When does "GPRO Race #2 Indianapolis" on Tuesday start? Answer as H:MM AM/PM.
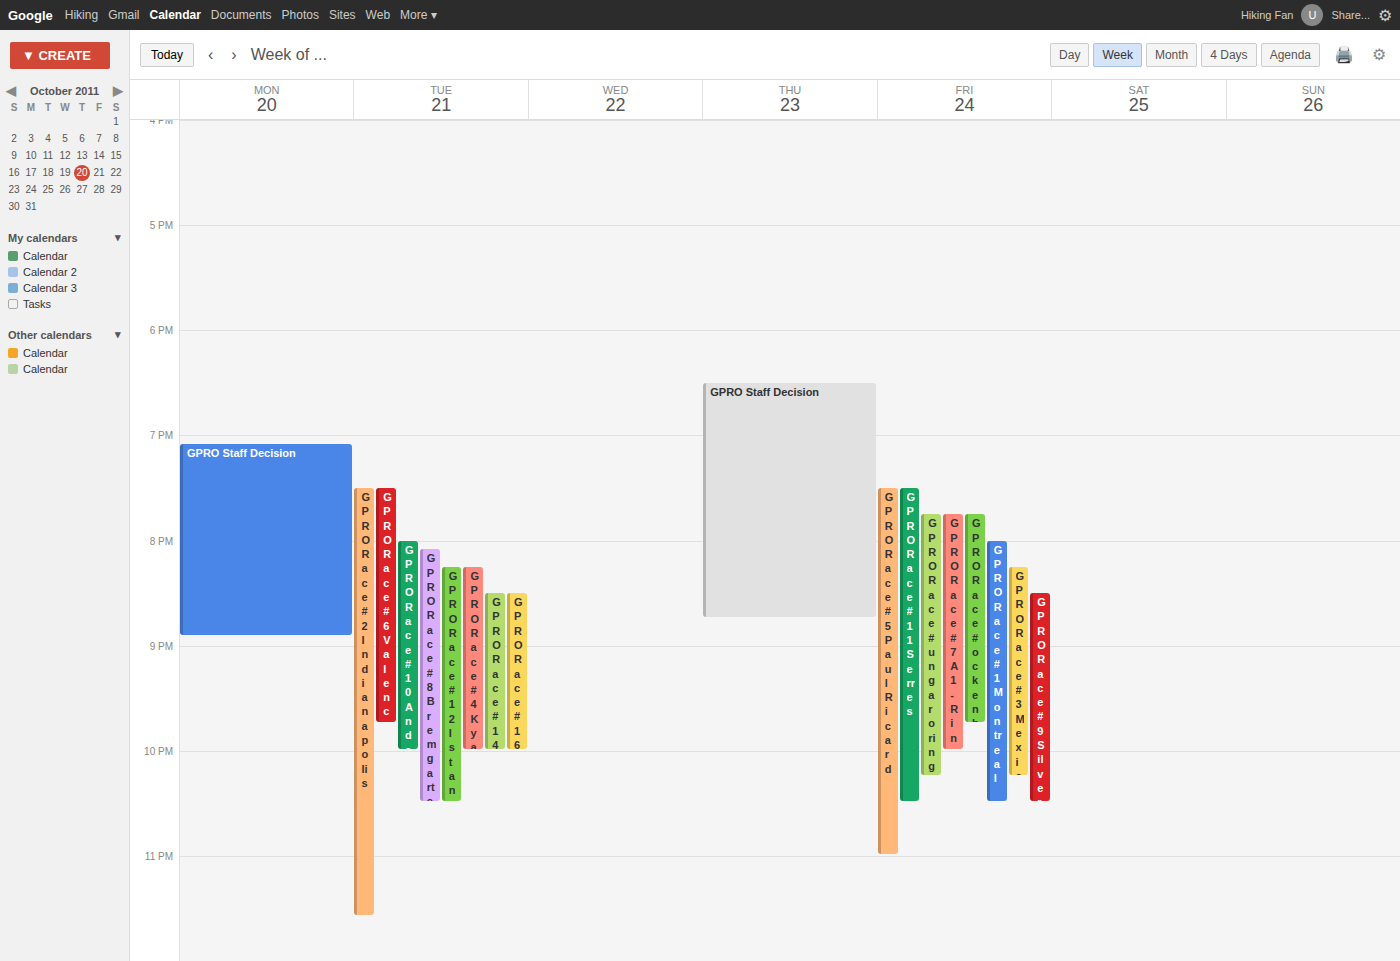
7:30 PM